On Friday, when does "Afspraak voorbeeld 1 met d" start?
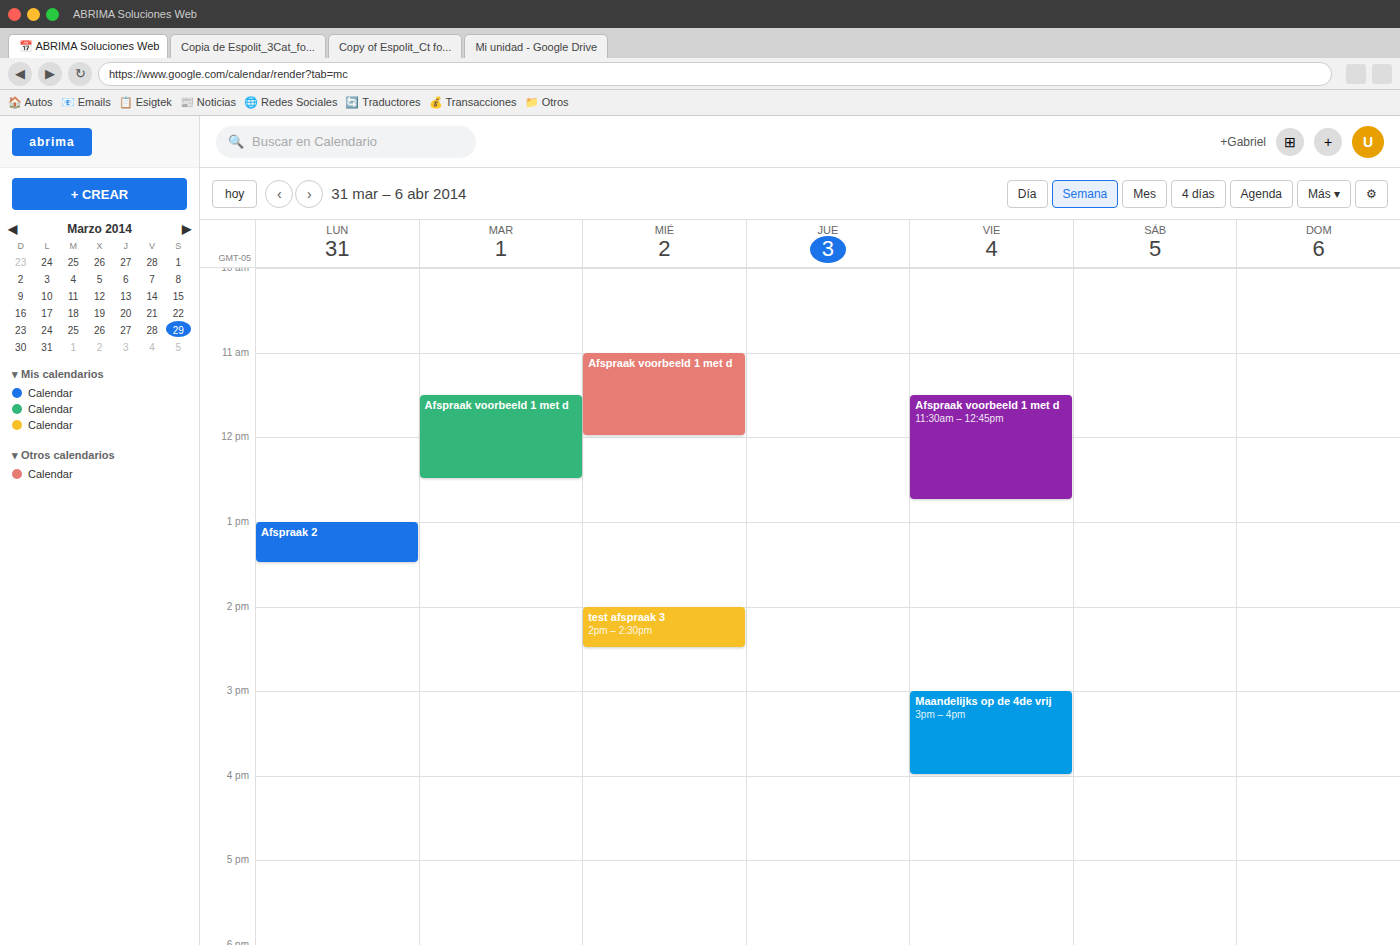
11:30 AM